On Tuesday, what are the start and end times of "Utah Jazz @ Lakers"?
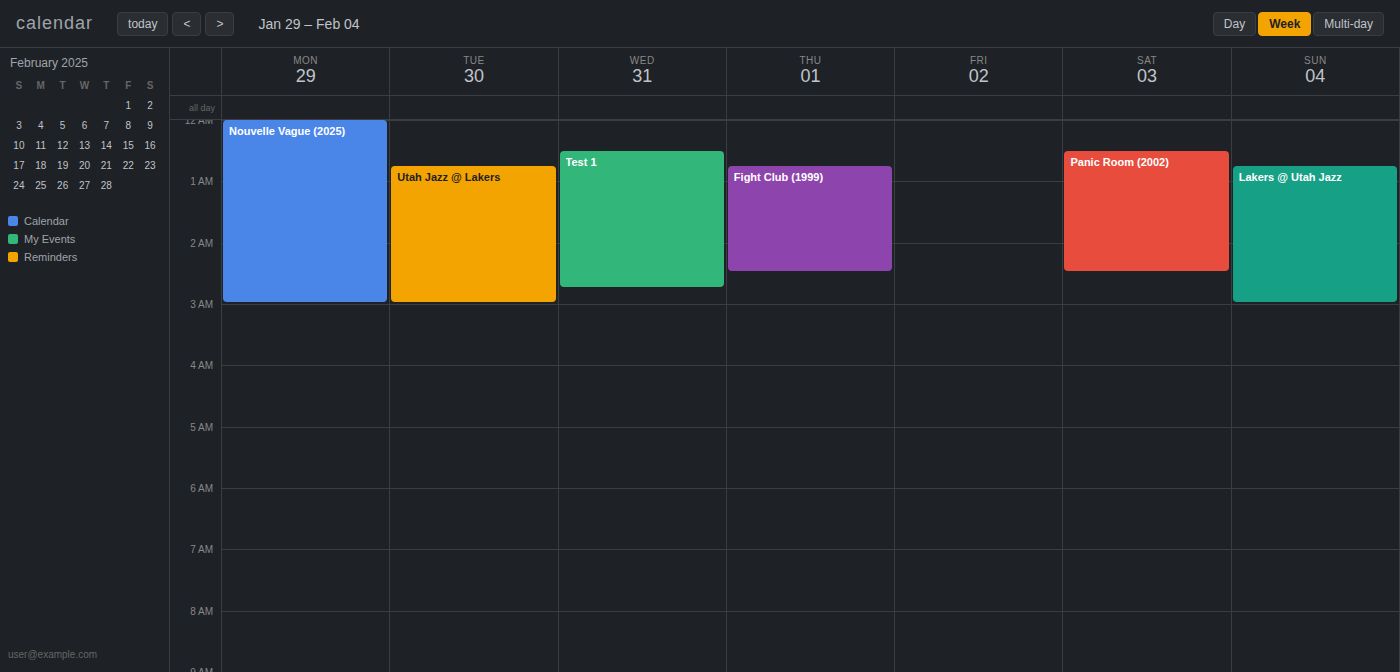
12:45 AM to 3:00 AM